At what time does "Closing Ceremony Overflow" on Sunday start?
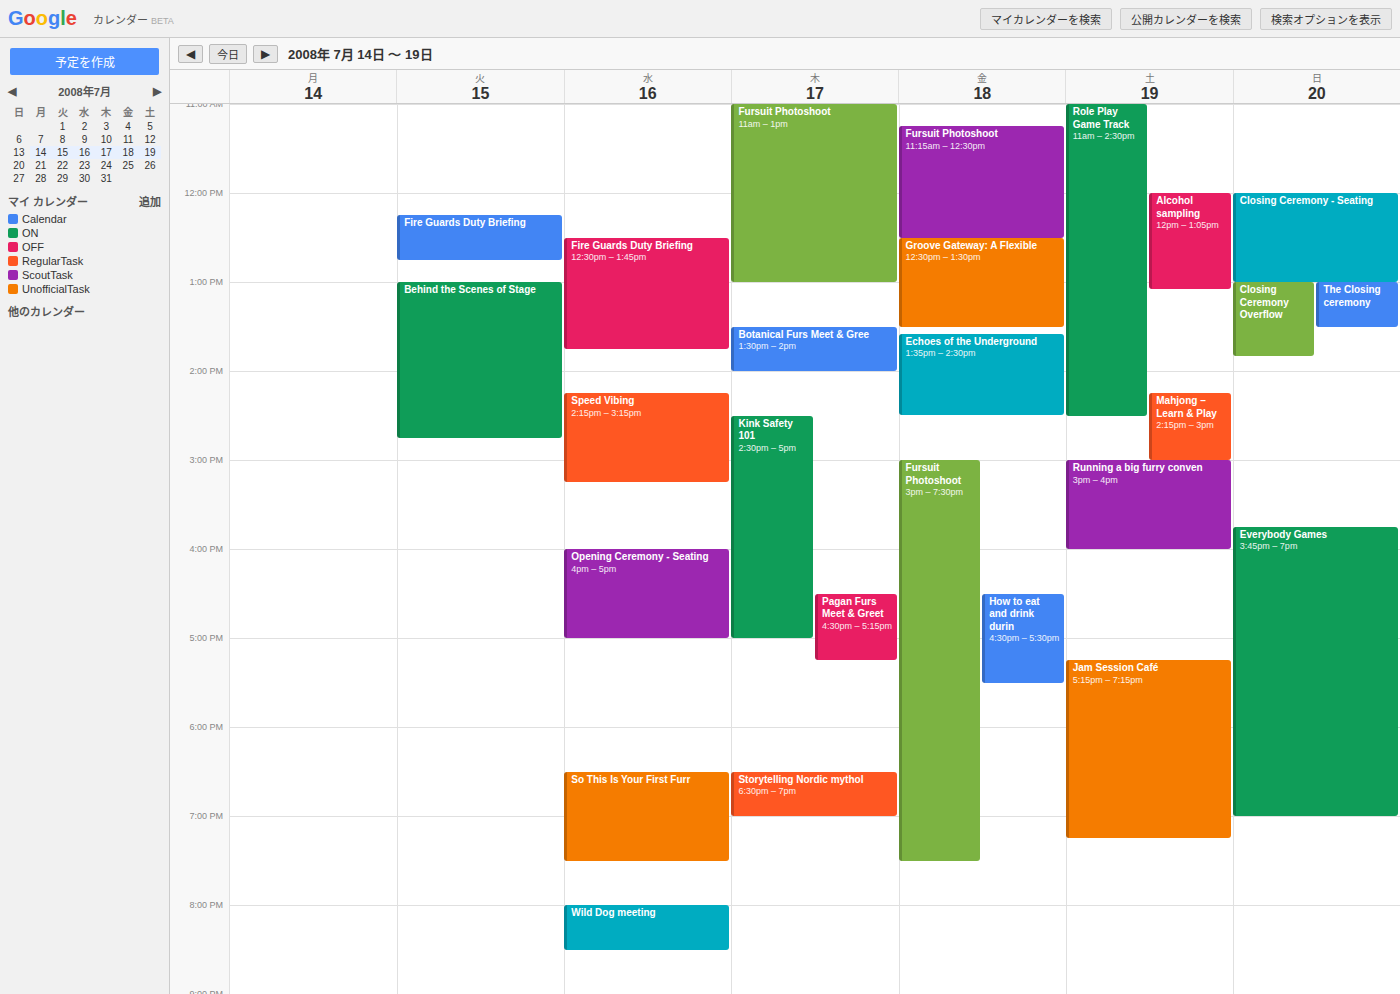
1:00 PM